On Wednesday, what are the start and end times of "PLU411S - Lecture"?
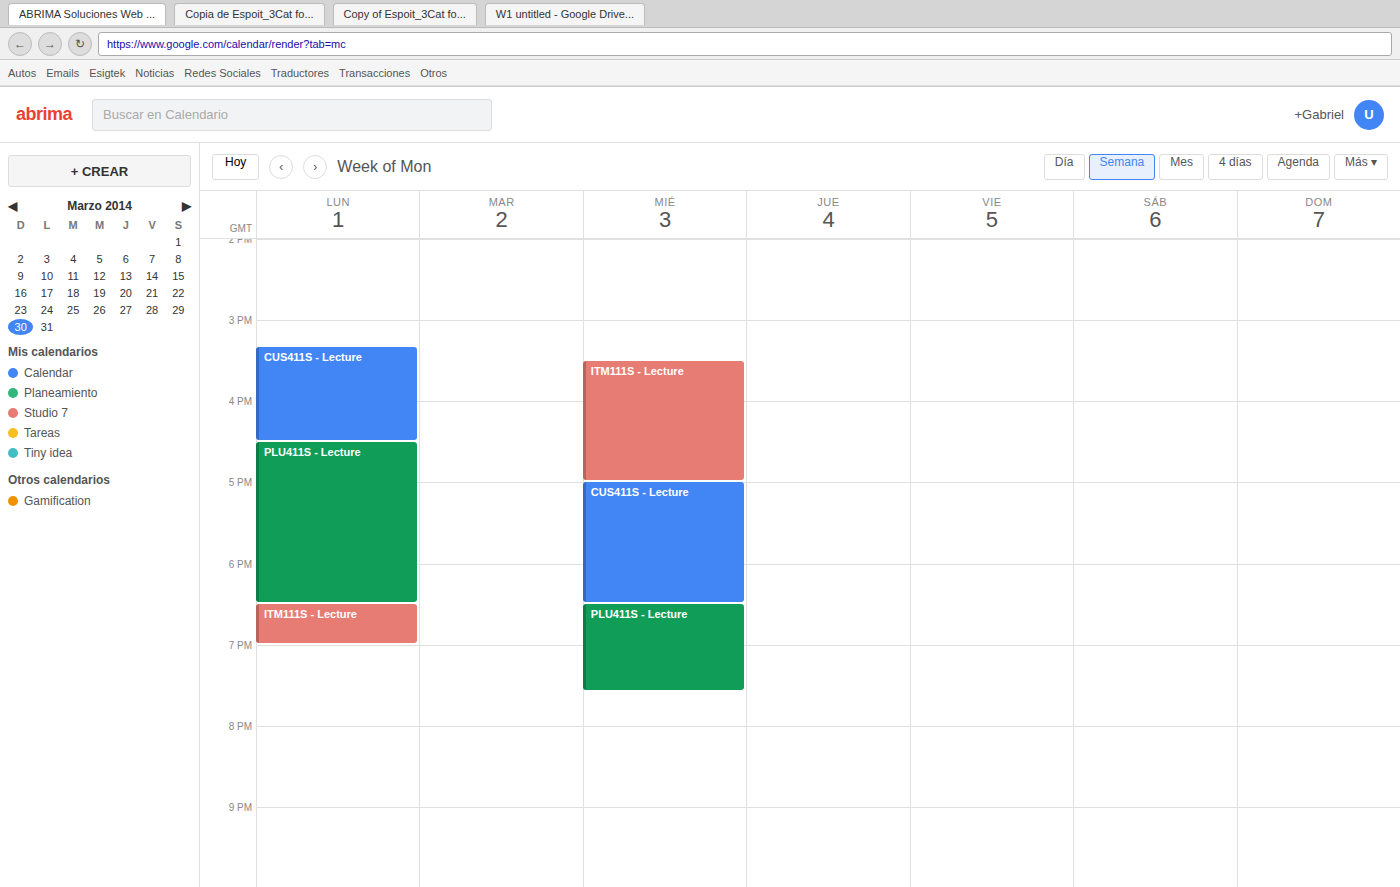
18:30 to 19:35